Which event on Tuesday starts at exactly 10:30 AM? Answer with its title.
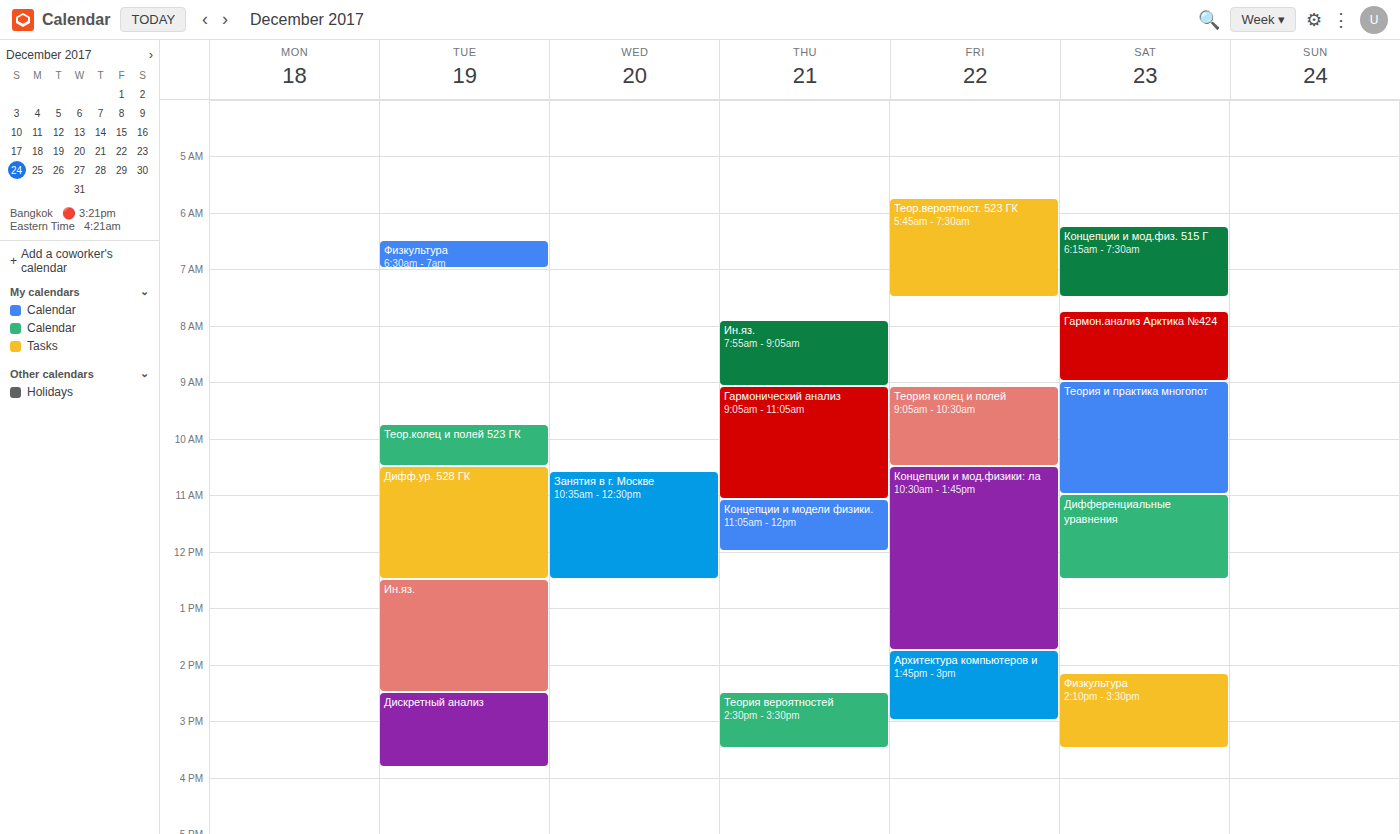
"Дифф.ур. 528 ГК"